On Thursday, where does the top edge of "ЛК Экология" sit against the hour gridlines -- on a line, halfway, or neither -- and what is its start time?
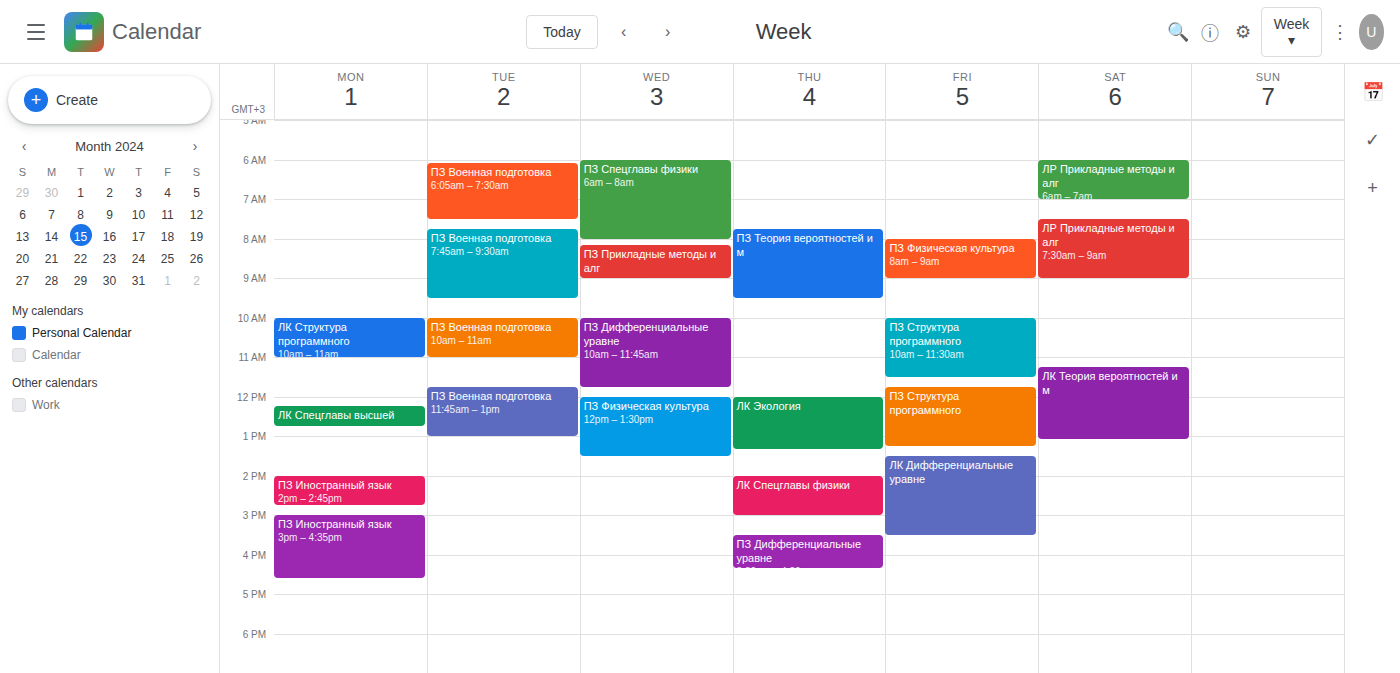
12:00 PM -- exactly on the 12 PM line.